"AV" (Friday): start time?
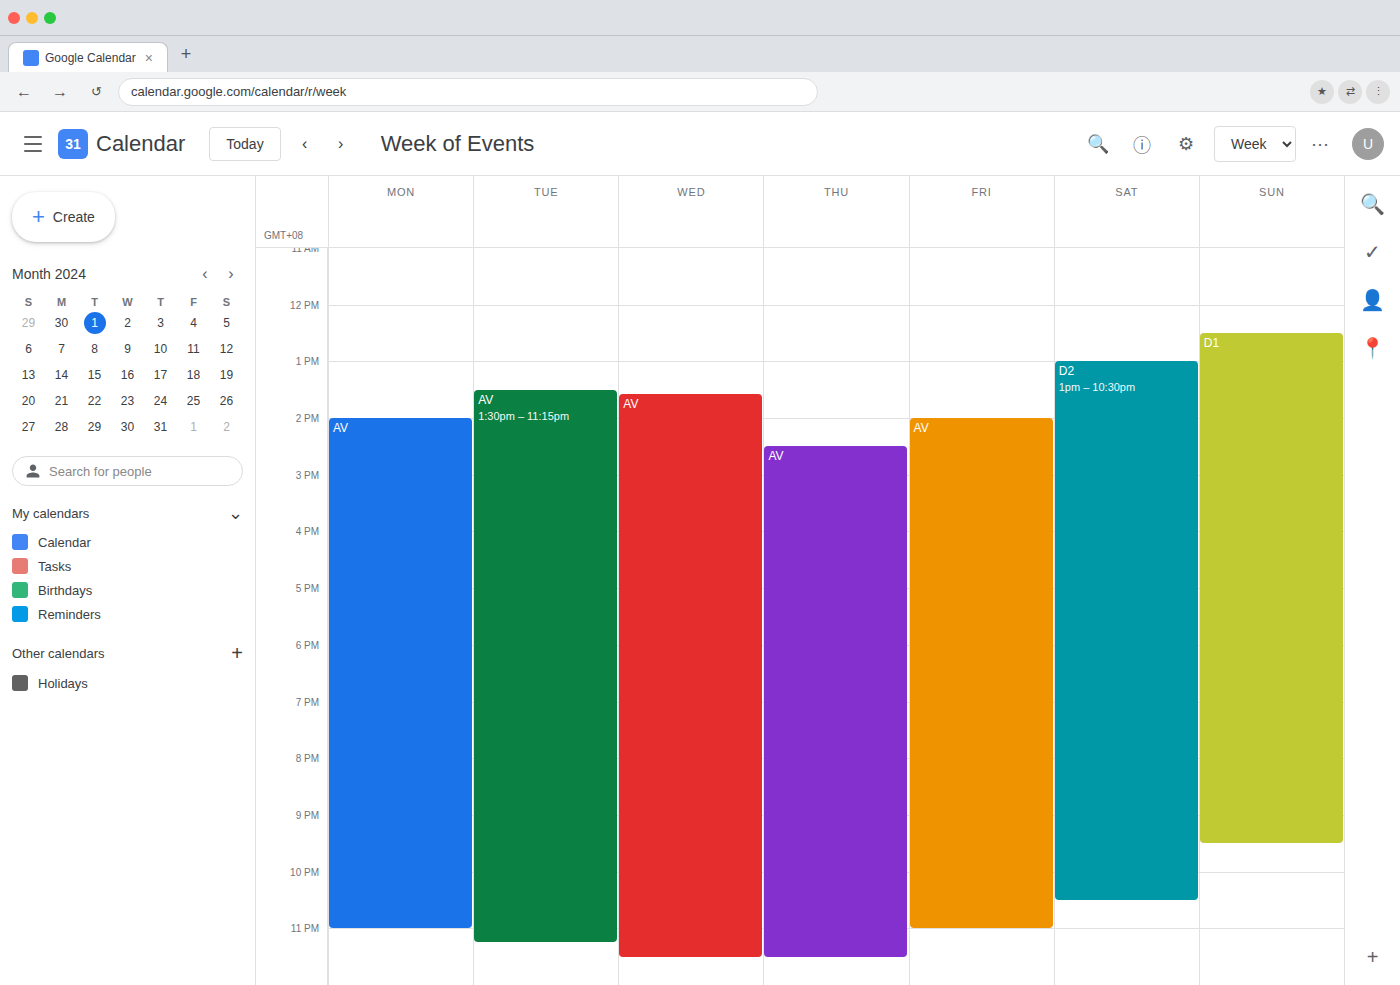
2:00 PM